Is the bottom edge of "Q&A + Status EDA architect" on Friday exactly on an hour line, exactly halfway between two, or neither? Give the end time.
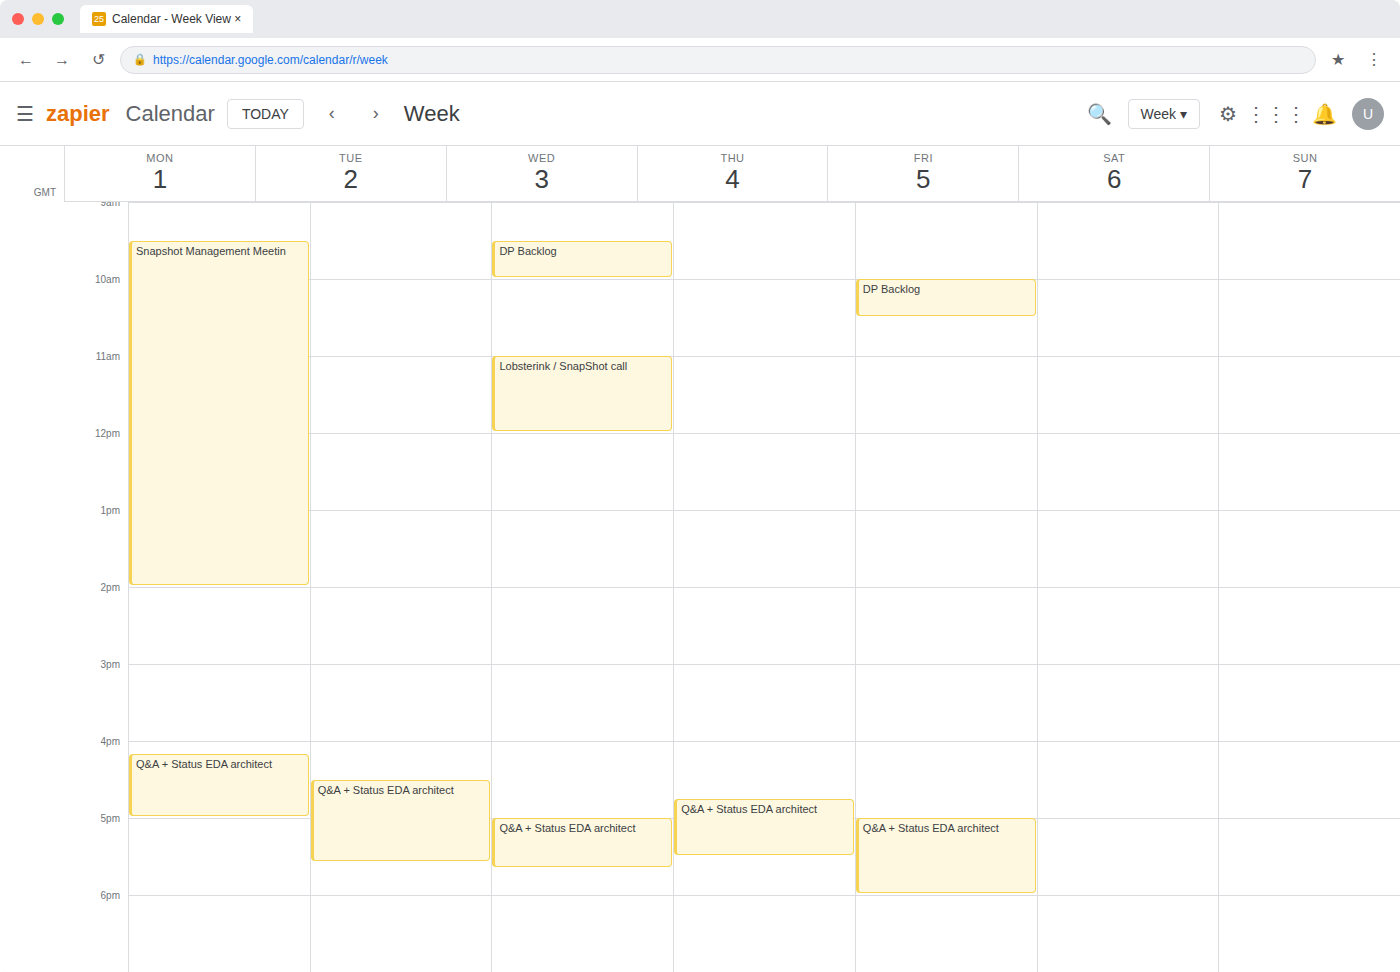
6:00 PM -- exactly on the 6 PM line.